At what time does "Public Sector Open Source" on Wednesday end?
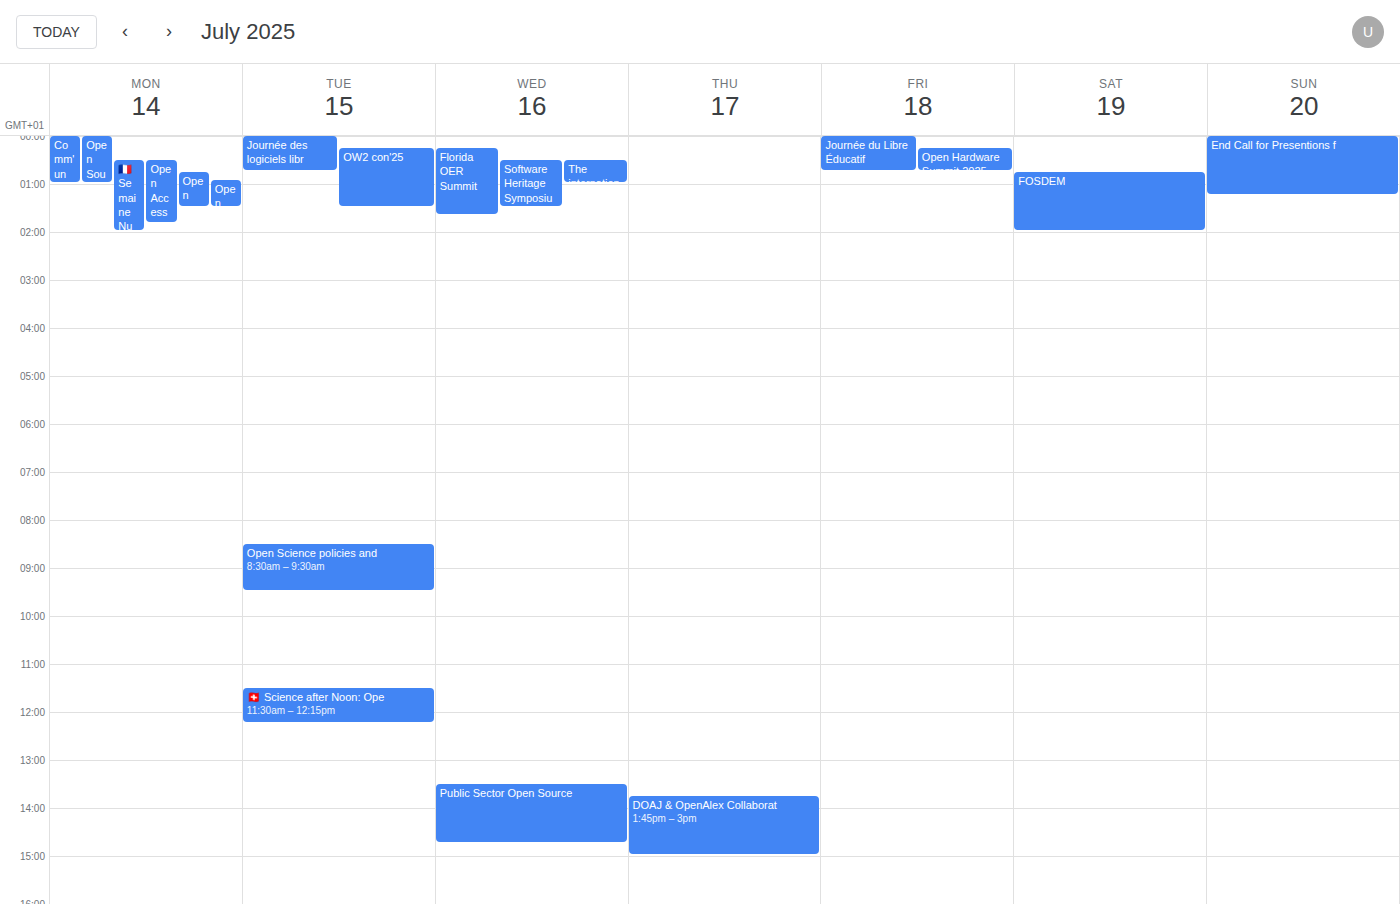
2:45 PM